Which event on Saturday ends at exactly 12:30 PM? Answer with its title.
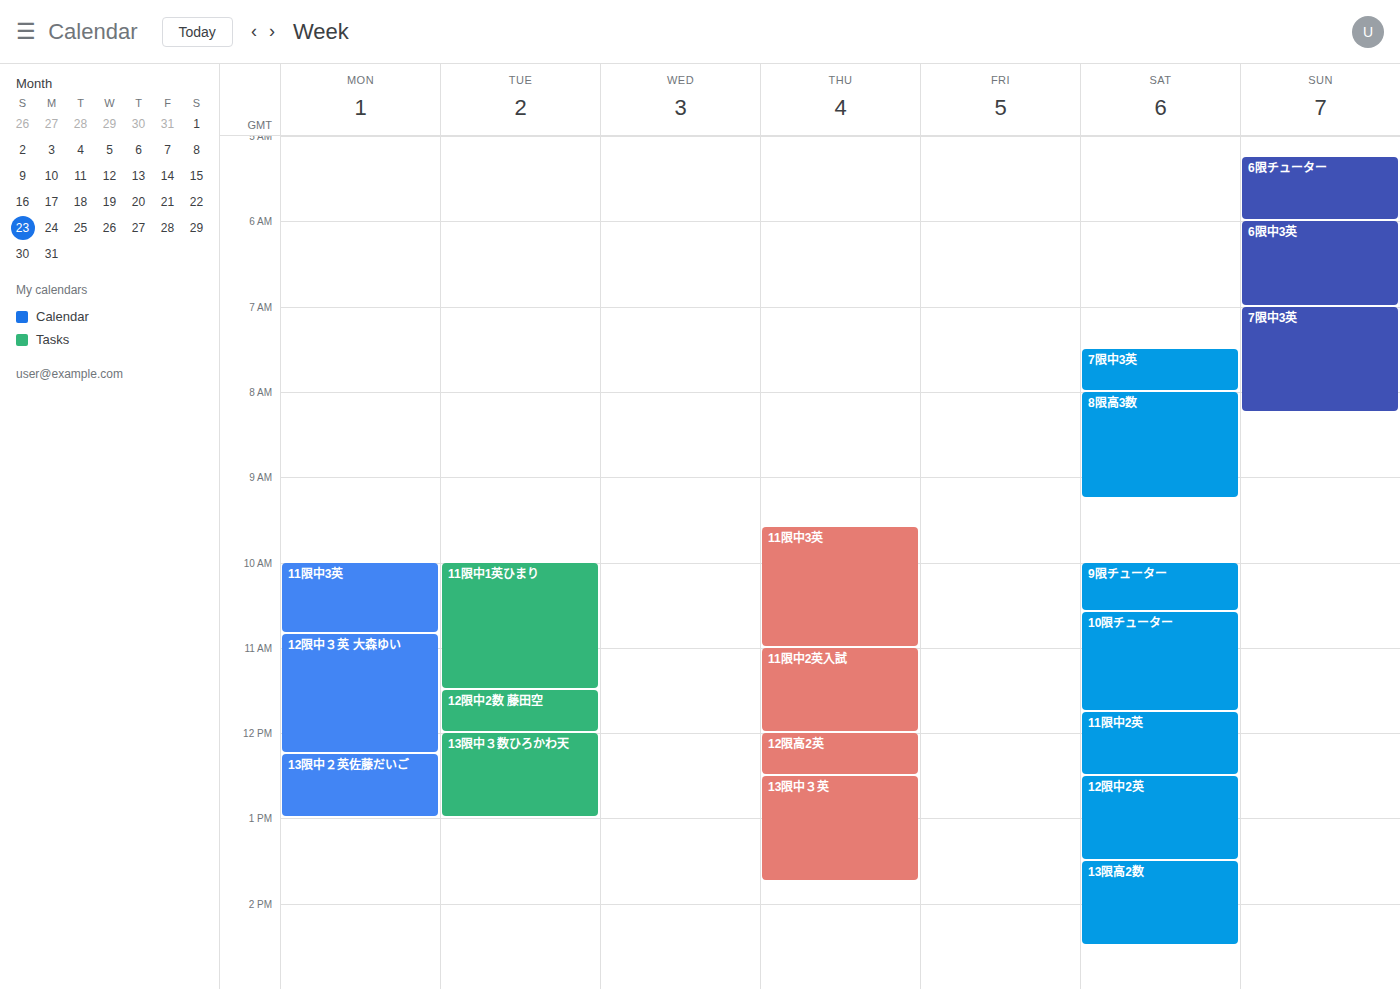
"11限中2英"